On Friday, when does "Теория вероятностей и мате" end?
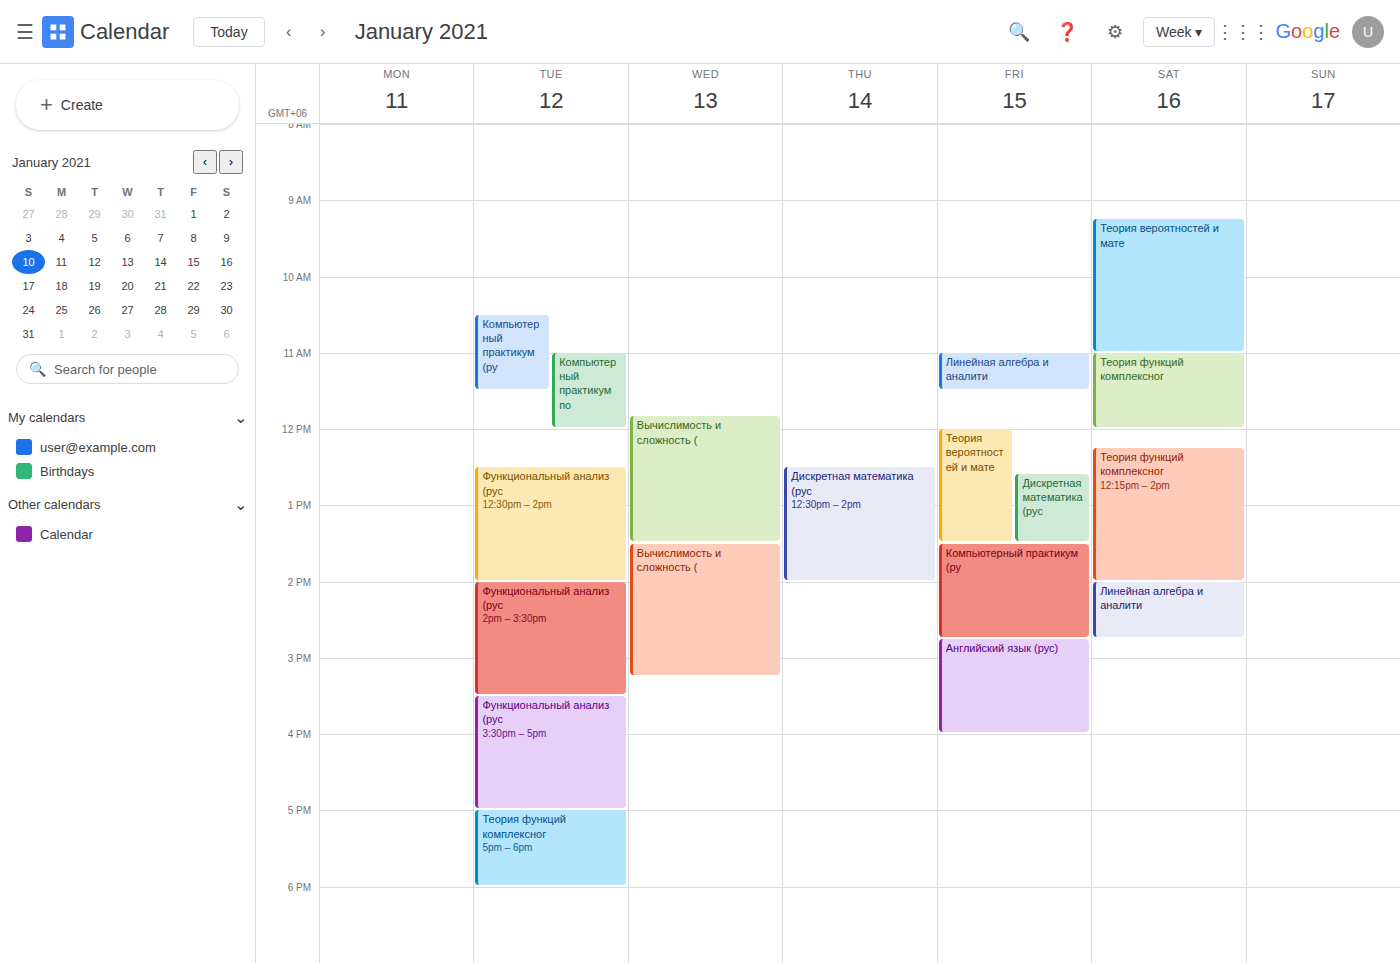
1:30 PM